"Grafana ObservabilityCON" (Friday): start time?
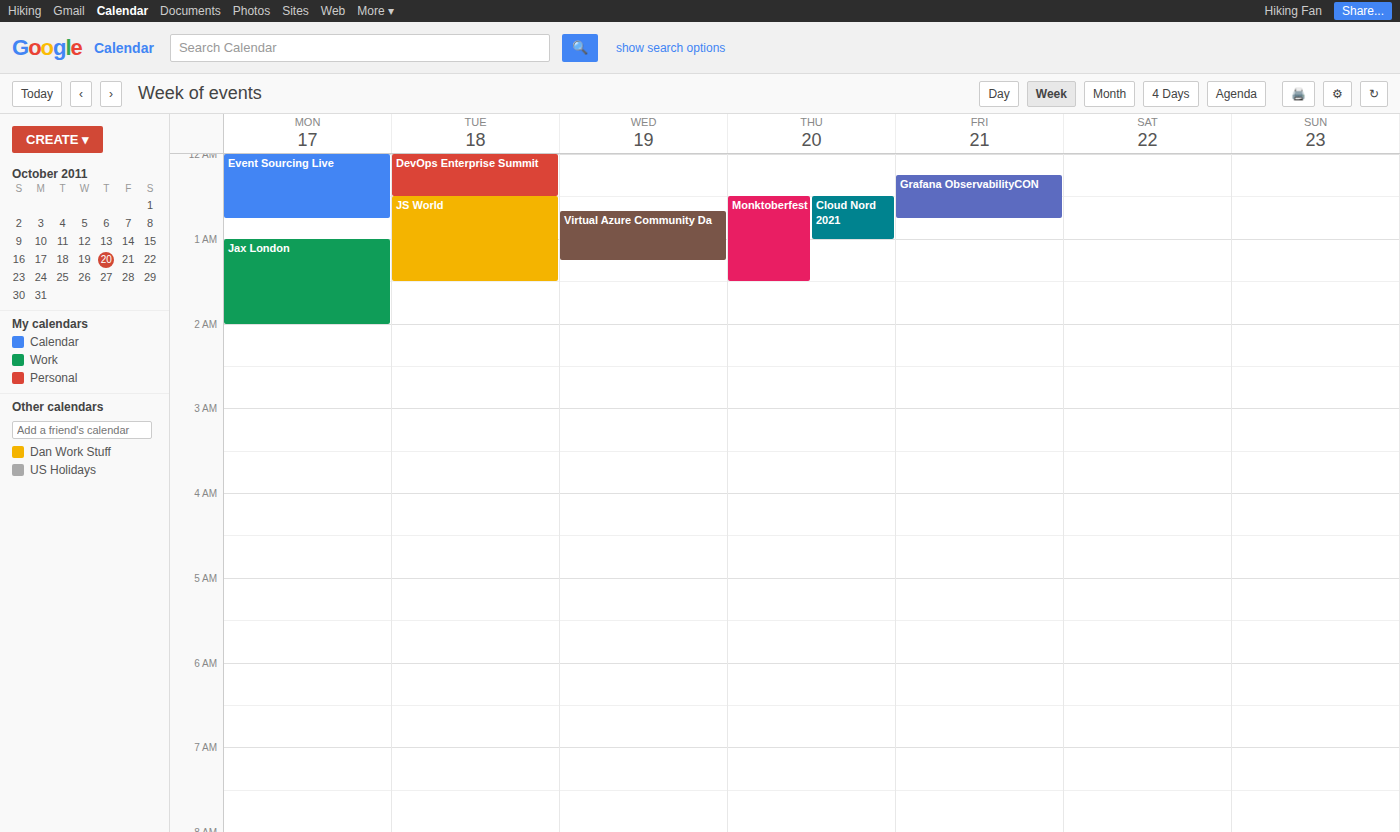
12:15 AM